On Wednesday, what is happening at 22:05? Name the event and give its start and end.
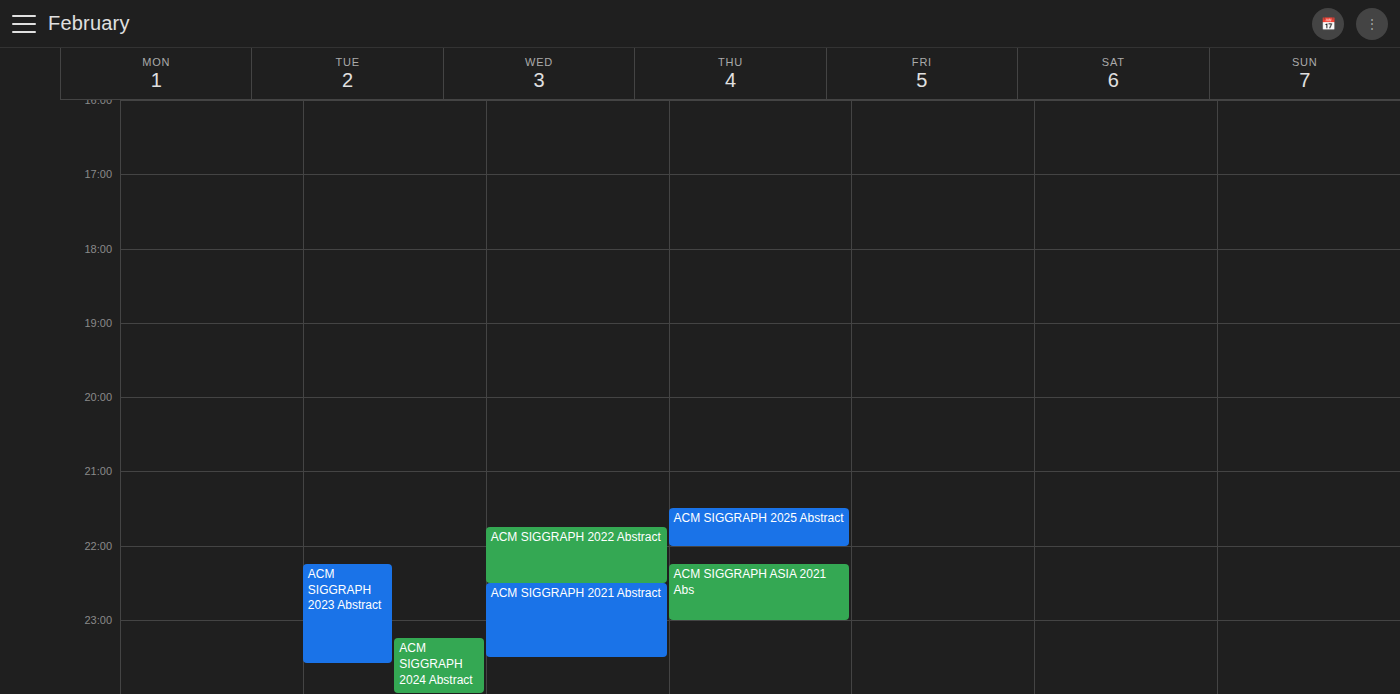
"ACM SIGGRAPH 2022 Abstract", 21:45 to 22:30